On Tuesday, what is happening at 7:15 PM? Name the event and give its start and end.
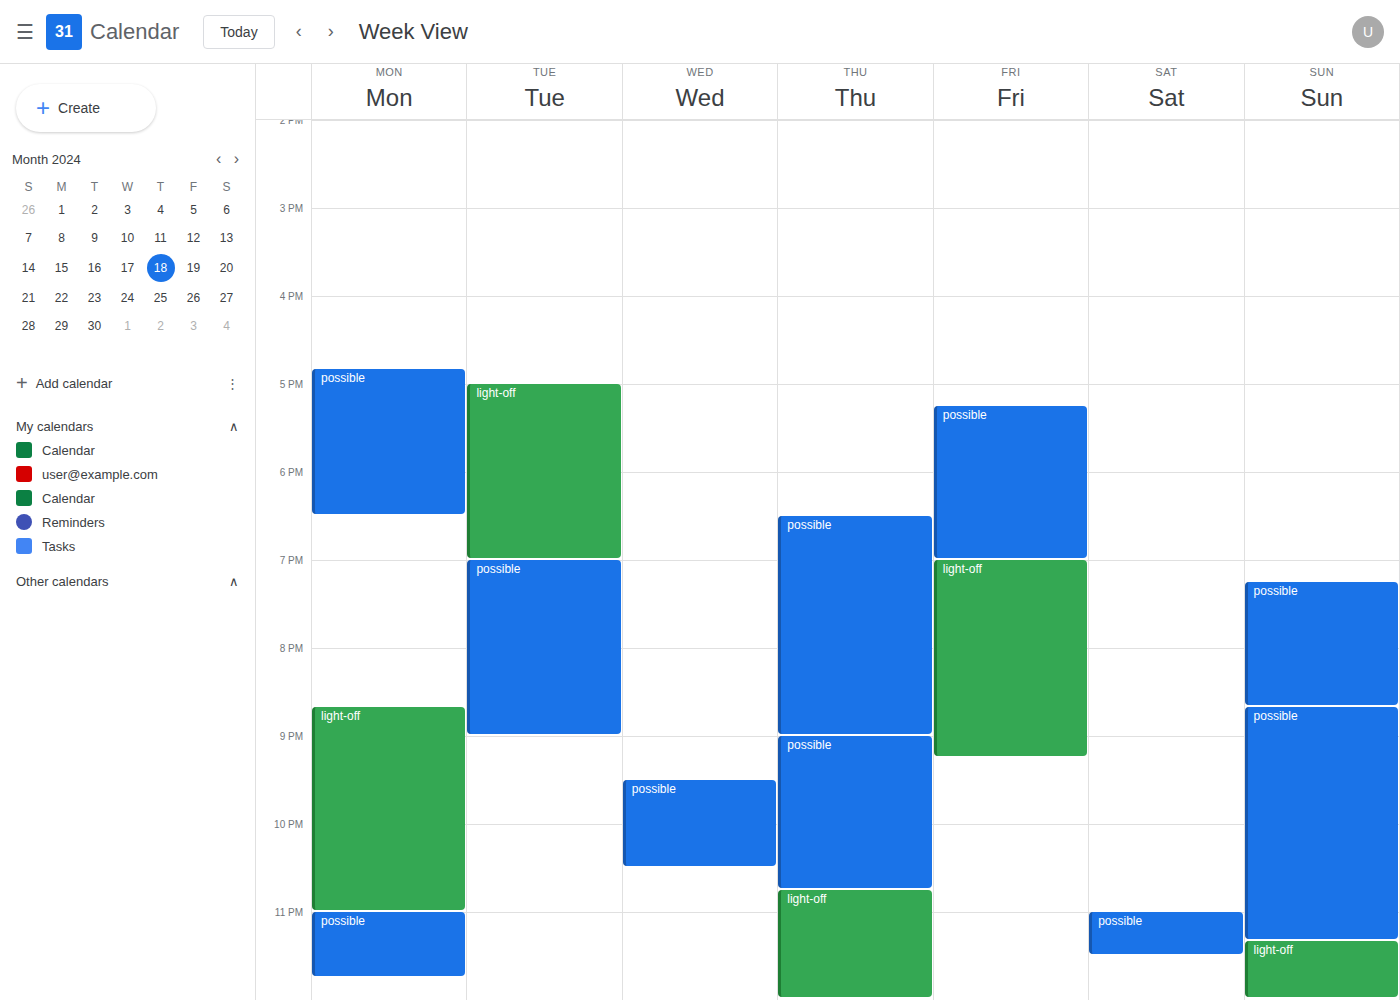
"possible", 7:00 PM to 9:00 PM